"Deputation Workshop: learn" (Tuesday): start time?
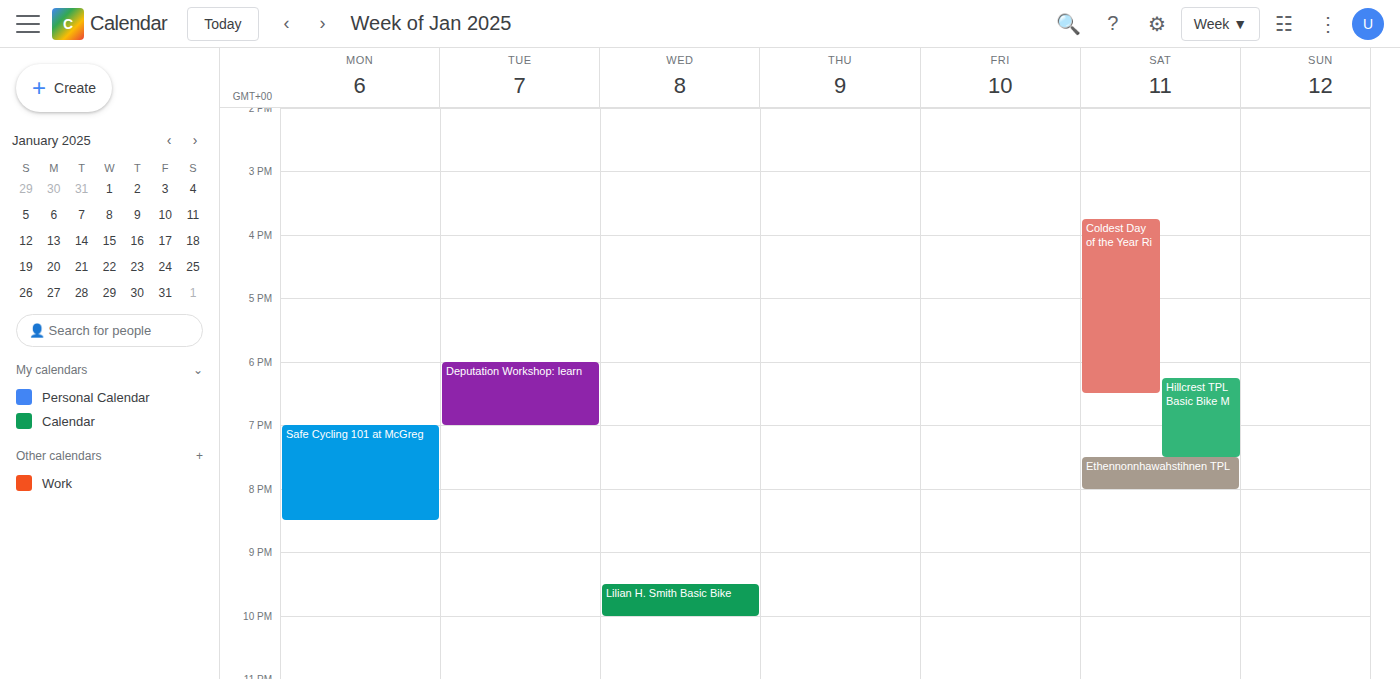
6:00 PM